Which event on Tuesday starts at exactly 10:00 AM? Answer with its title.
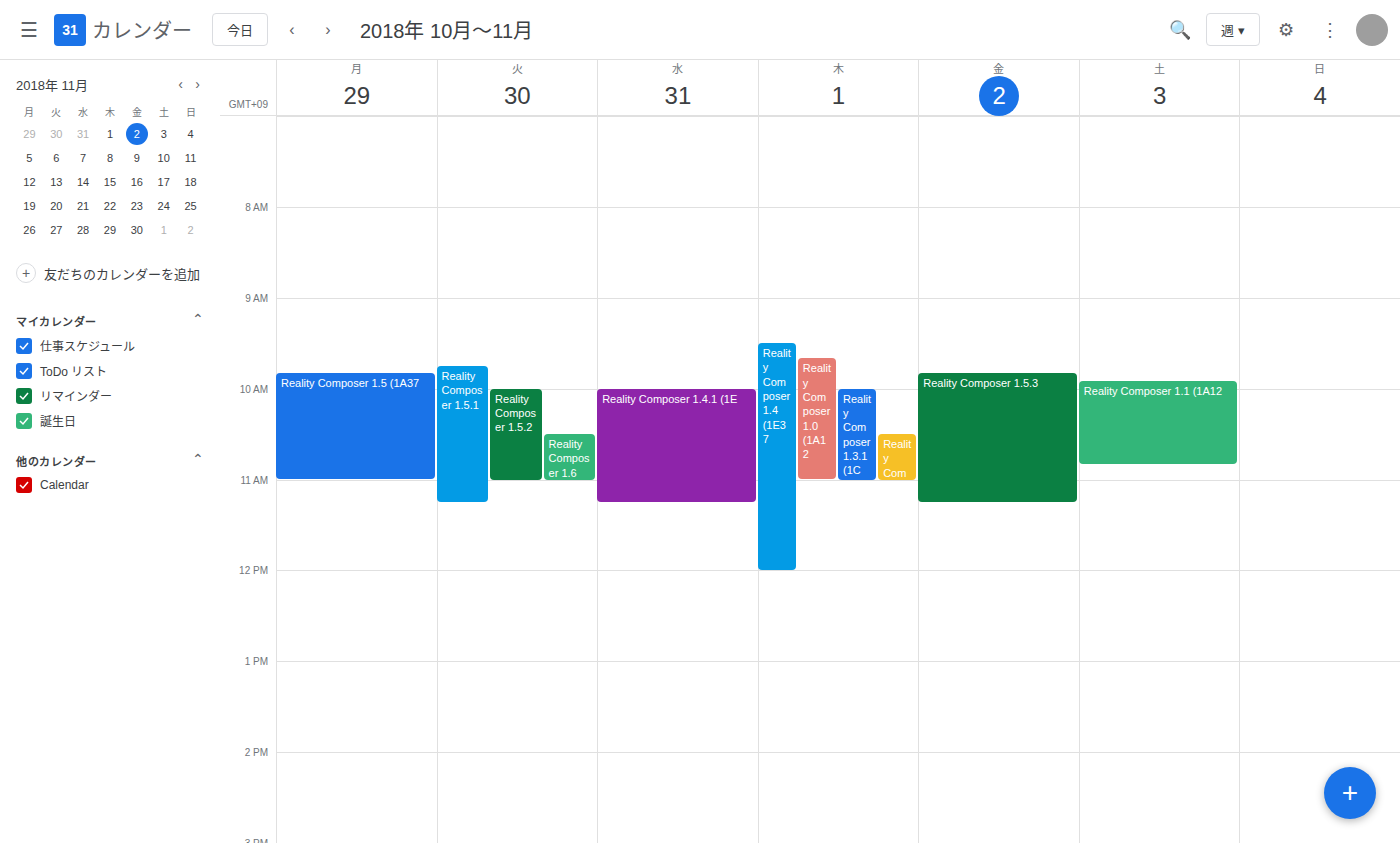
"Reality Composer 1.5.2"